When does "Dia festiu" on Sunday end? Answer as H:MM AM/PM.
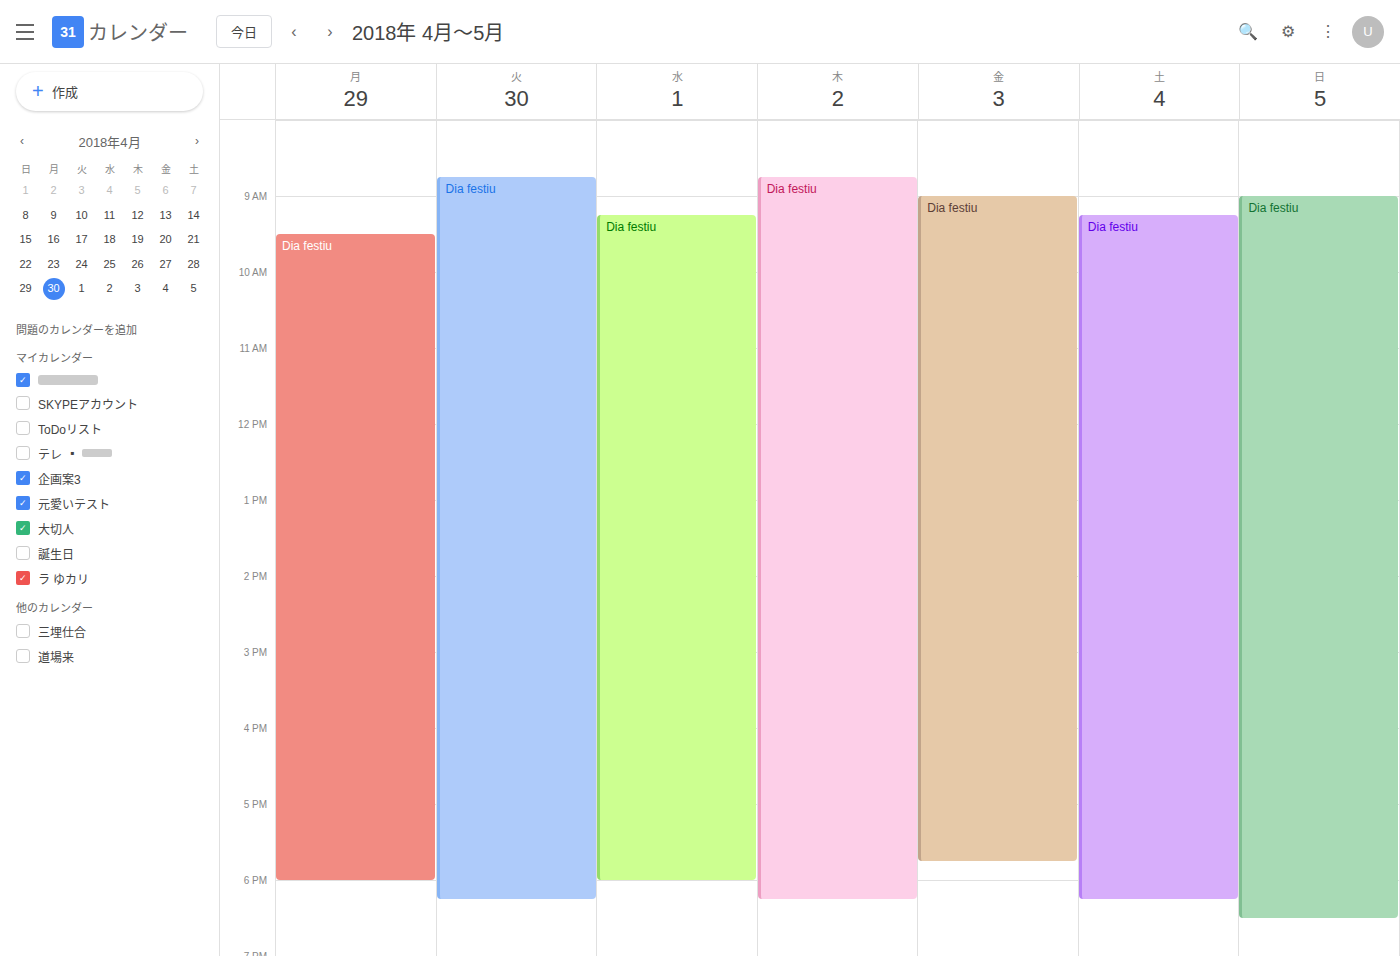
6:30 PM